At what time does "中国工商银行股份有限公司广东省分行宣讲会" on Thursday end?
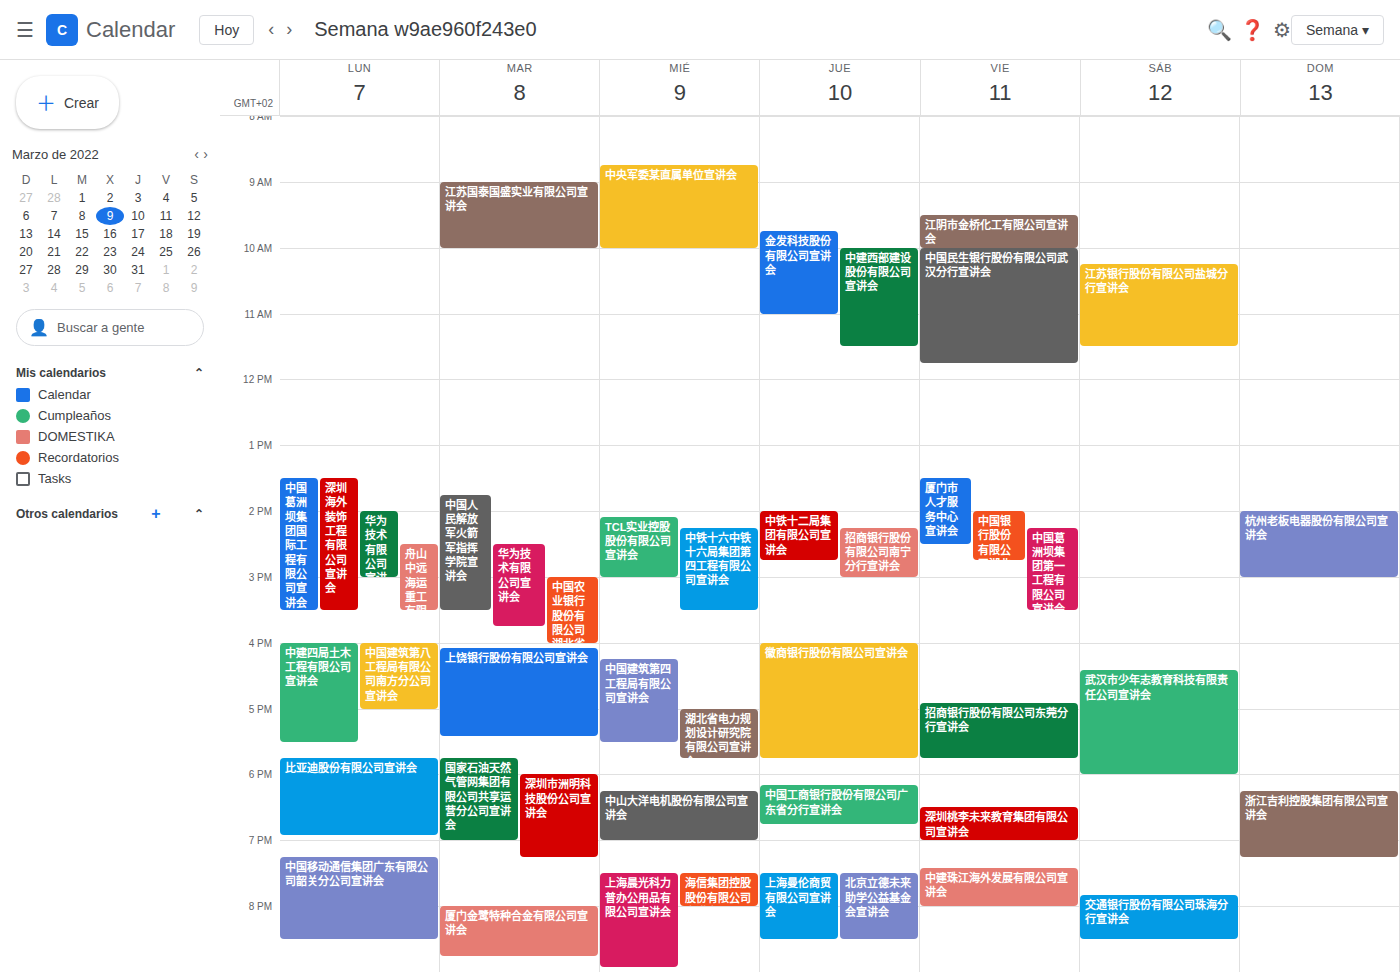
6:45 PM